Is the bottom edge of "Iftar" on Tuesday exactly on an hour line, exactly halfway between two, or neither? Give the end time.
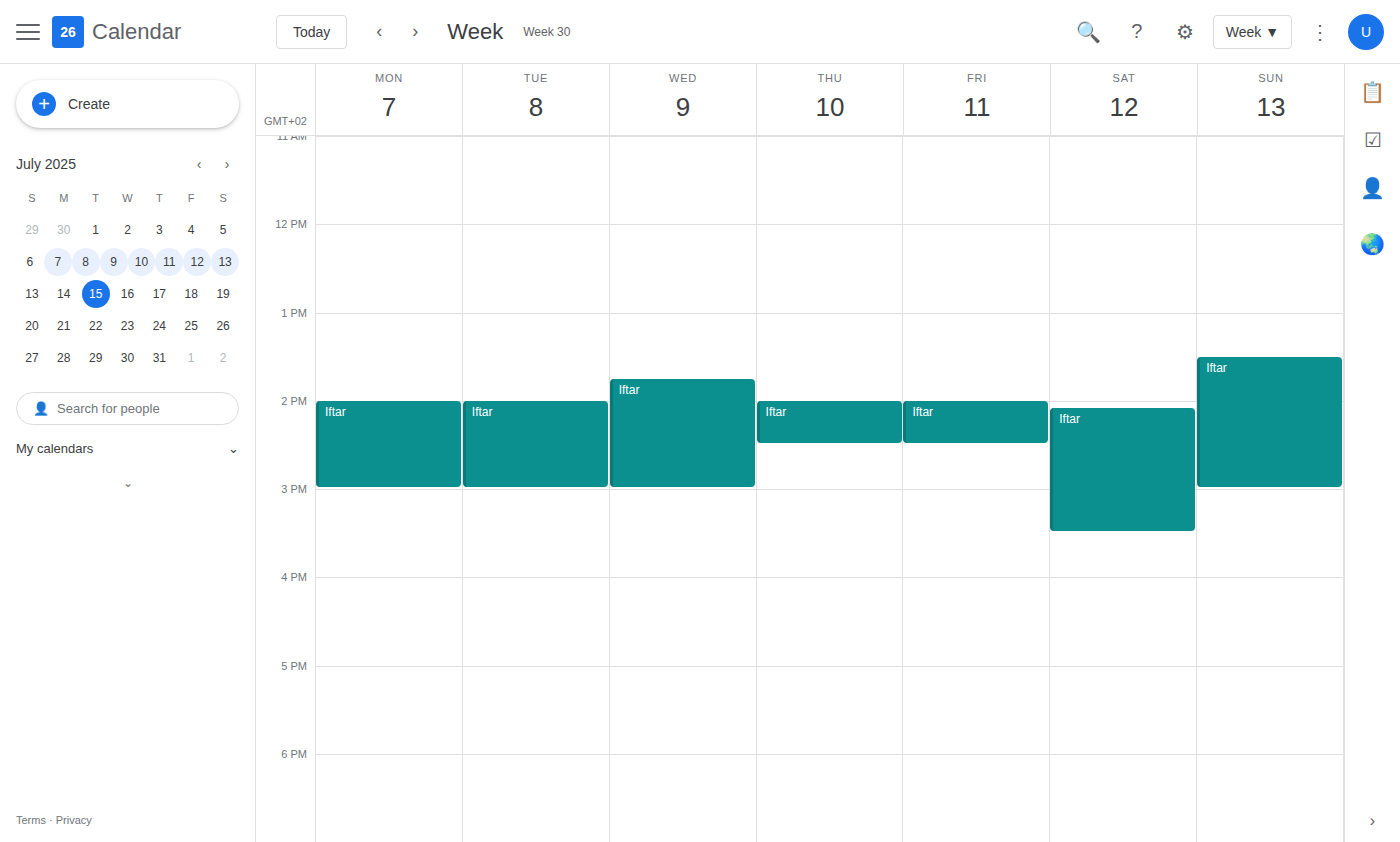
3:00 PM -- exactly on the 3 PM line.